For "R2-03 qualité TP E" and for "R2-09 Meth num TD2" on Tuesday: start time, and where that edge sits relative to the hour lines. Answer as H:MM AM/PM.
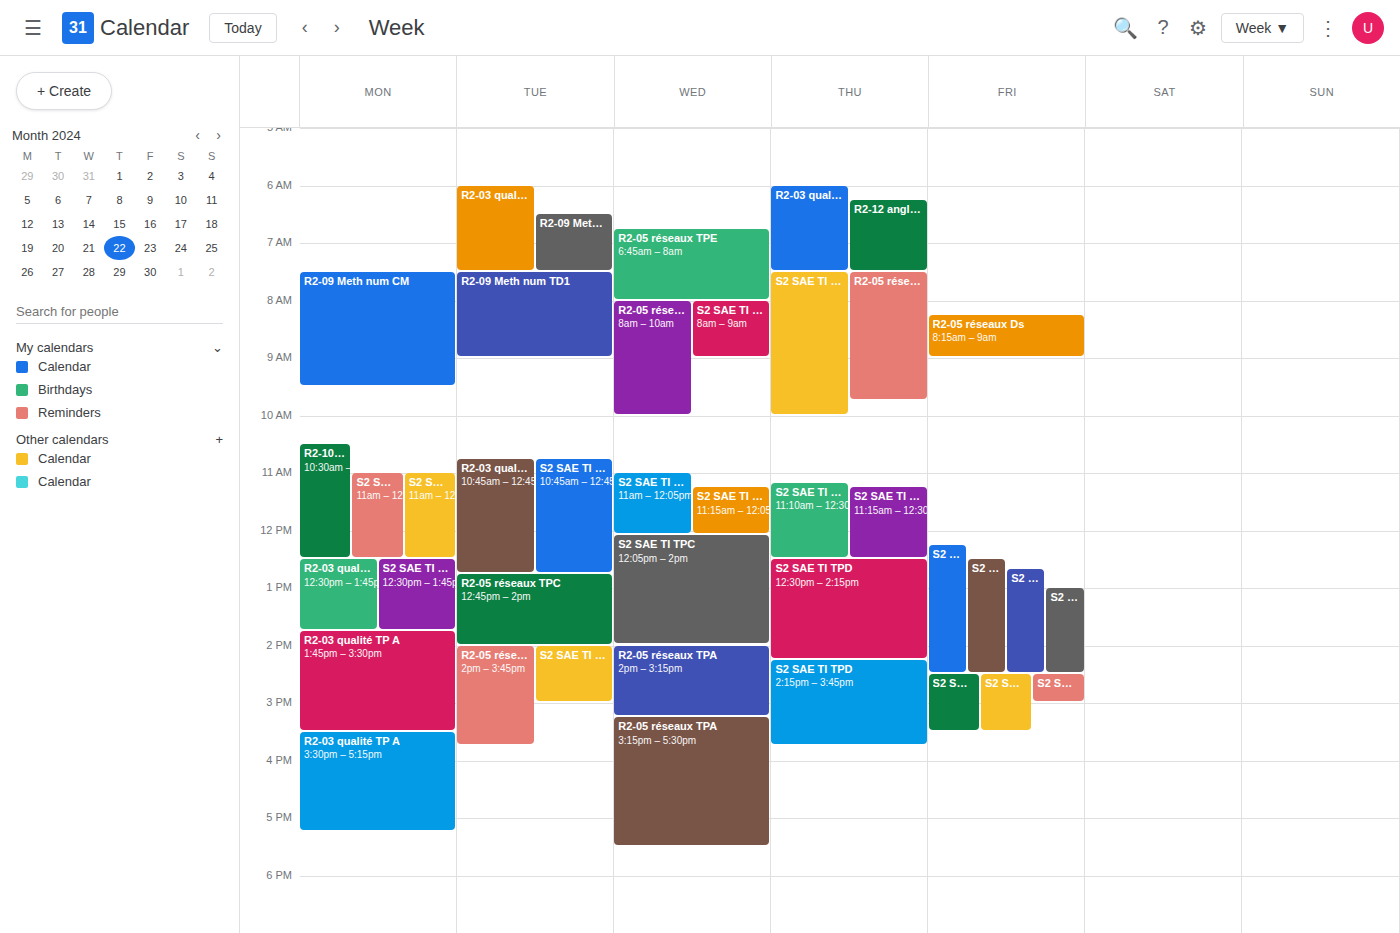
"R2-03 qualité TP E": 6:00 AM, exactly on the 6 AM line. "R2-09 Meth num TD2": 6:30 AM, halfway between the 6 AM and 7 AM lines.